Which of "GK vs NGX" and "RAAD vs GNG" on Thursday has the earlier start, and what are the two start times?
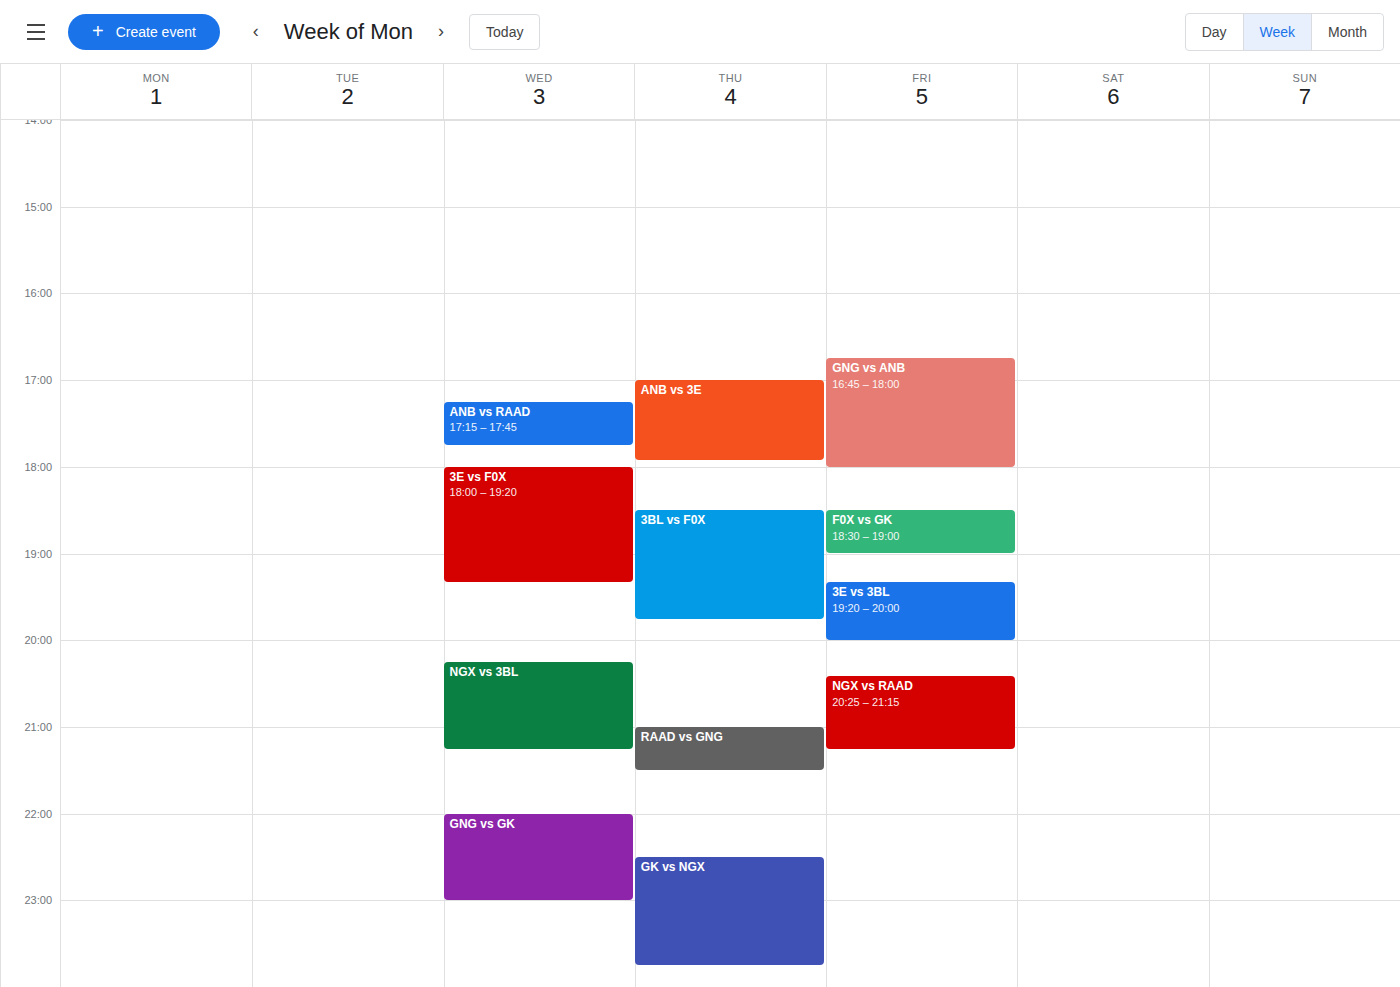
"RAAD vs GNG" 9:00 PM; "GK vs NGX" 10:30 PM.